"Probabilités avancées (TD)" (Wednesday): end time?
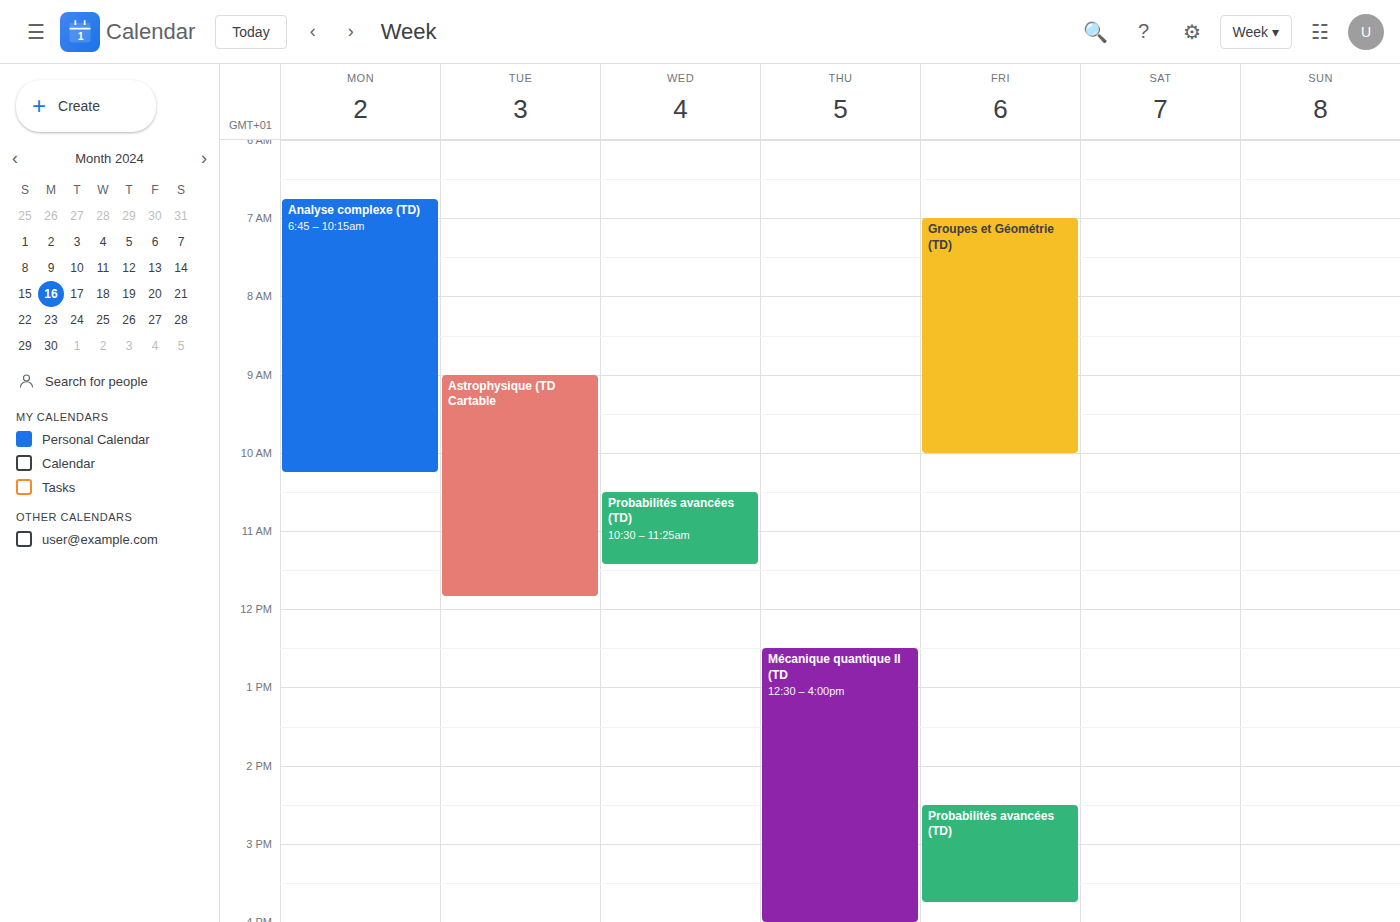
11:25 AM